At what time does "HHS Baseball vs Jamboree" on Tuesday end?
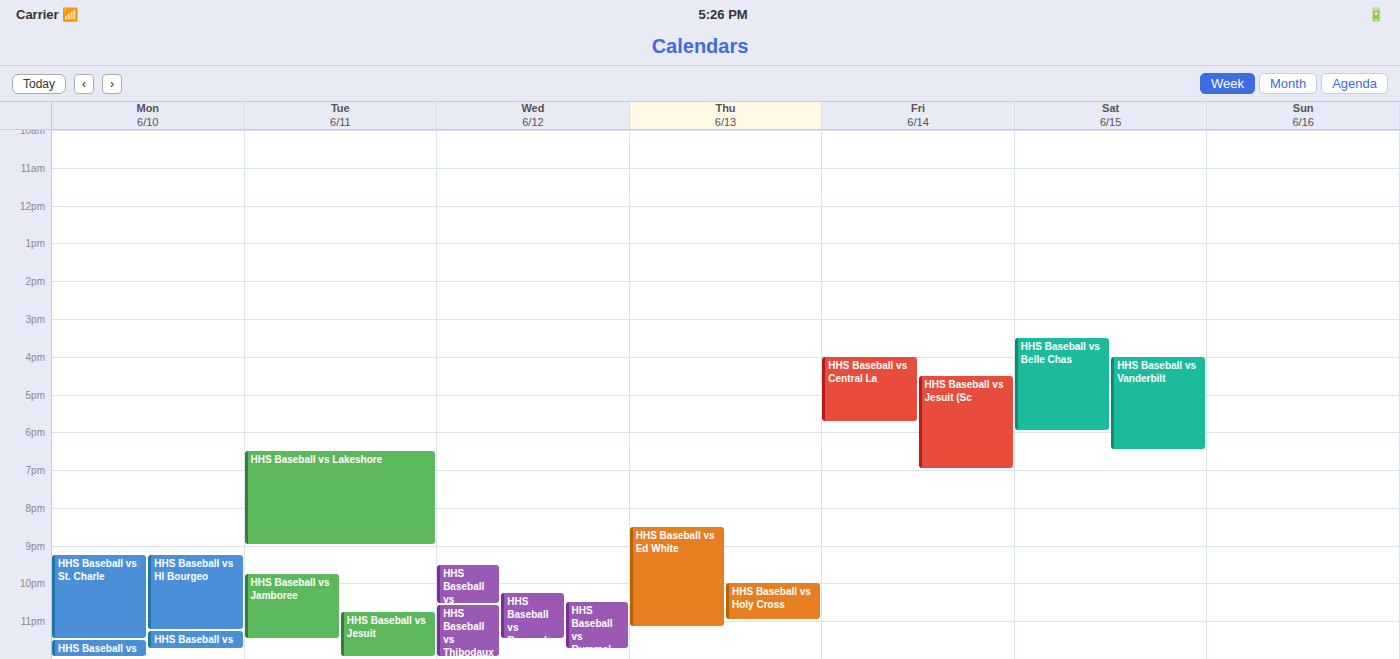
11:30 PM